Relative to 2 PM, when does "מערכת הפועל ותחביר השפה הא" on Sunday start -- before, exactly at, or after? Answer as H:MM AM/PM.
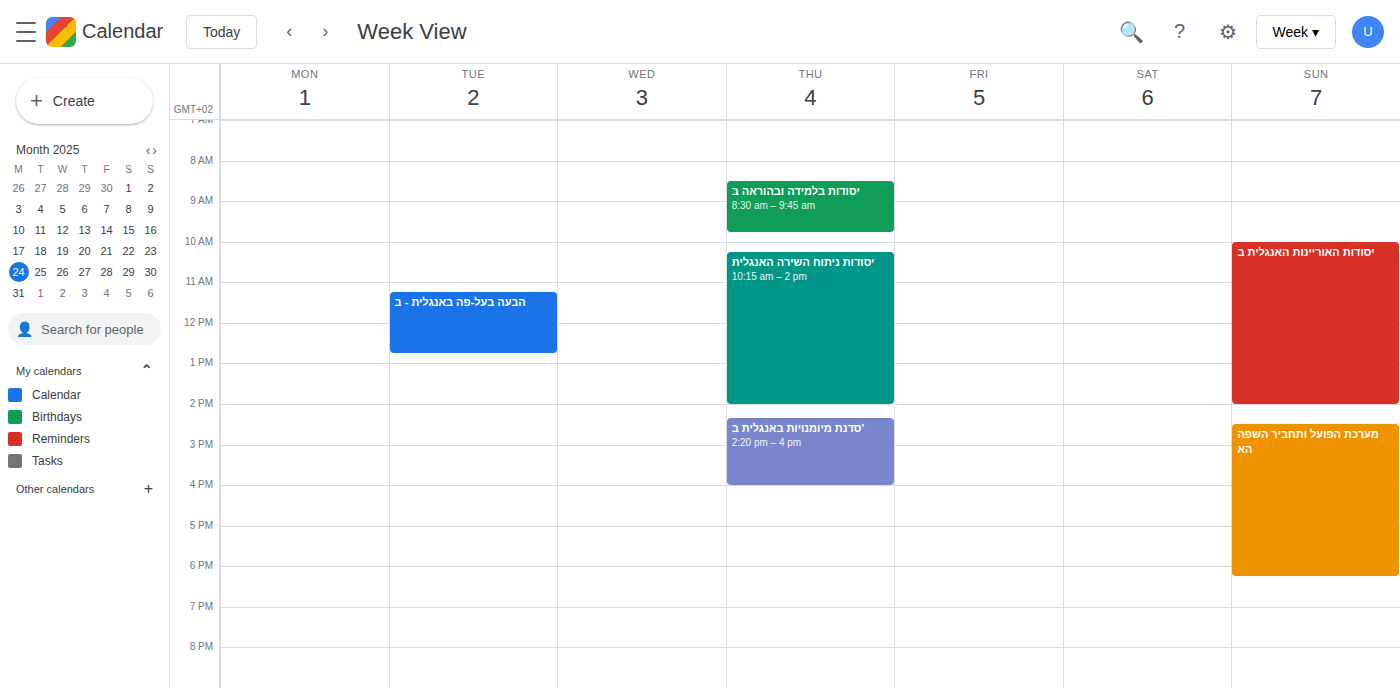
2:30 PM -- after 2 PM, 30 minutes below the 2 PM line.